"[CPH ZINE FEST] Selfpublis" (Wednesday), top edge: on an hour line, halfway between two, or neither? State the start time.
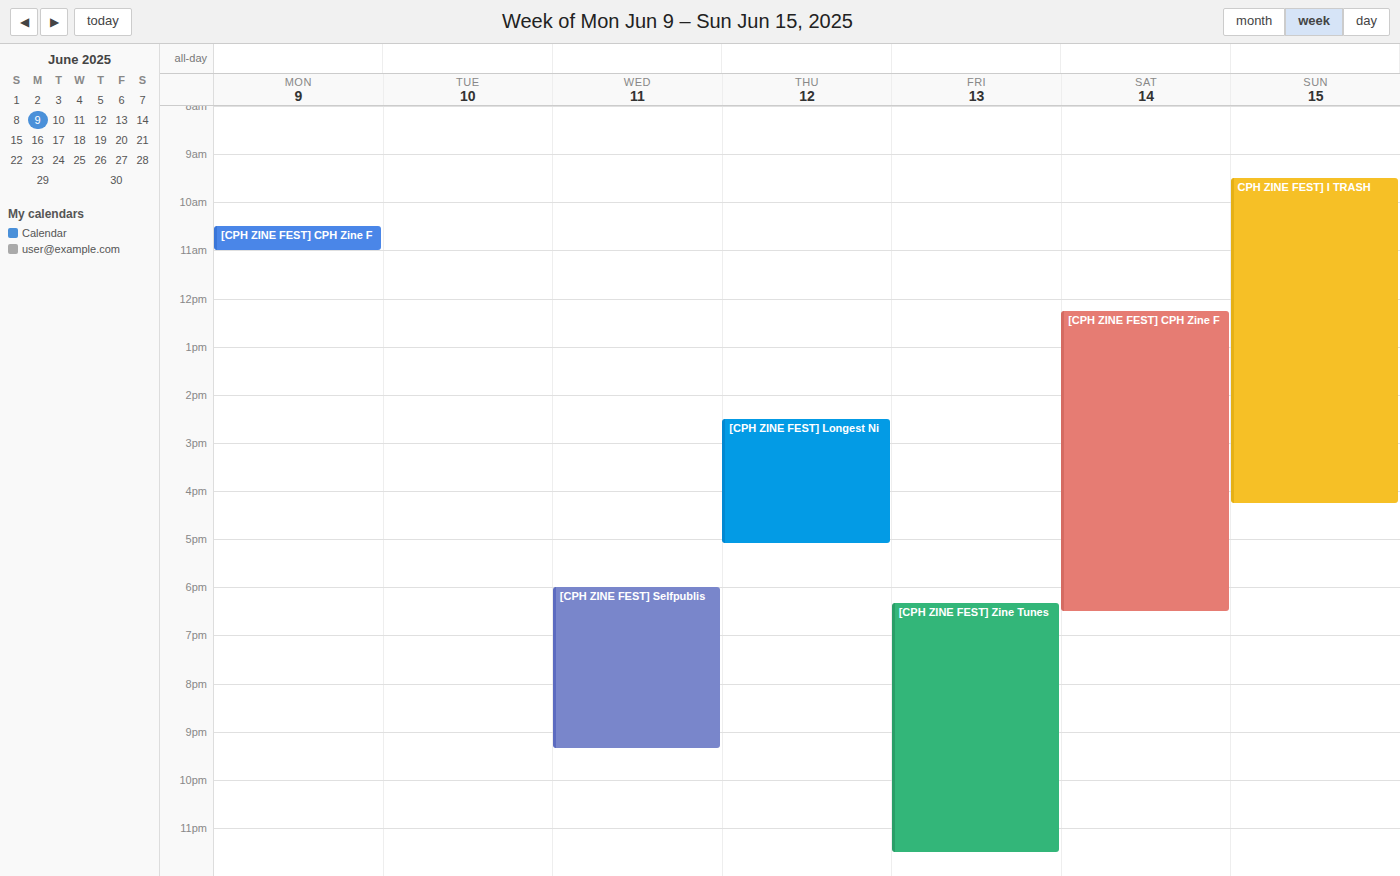
6:00 PM -- exactly on the 6 PM line.